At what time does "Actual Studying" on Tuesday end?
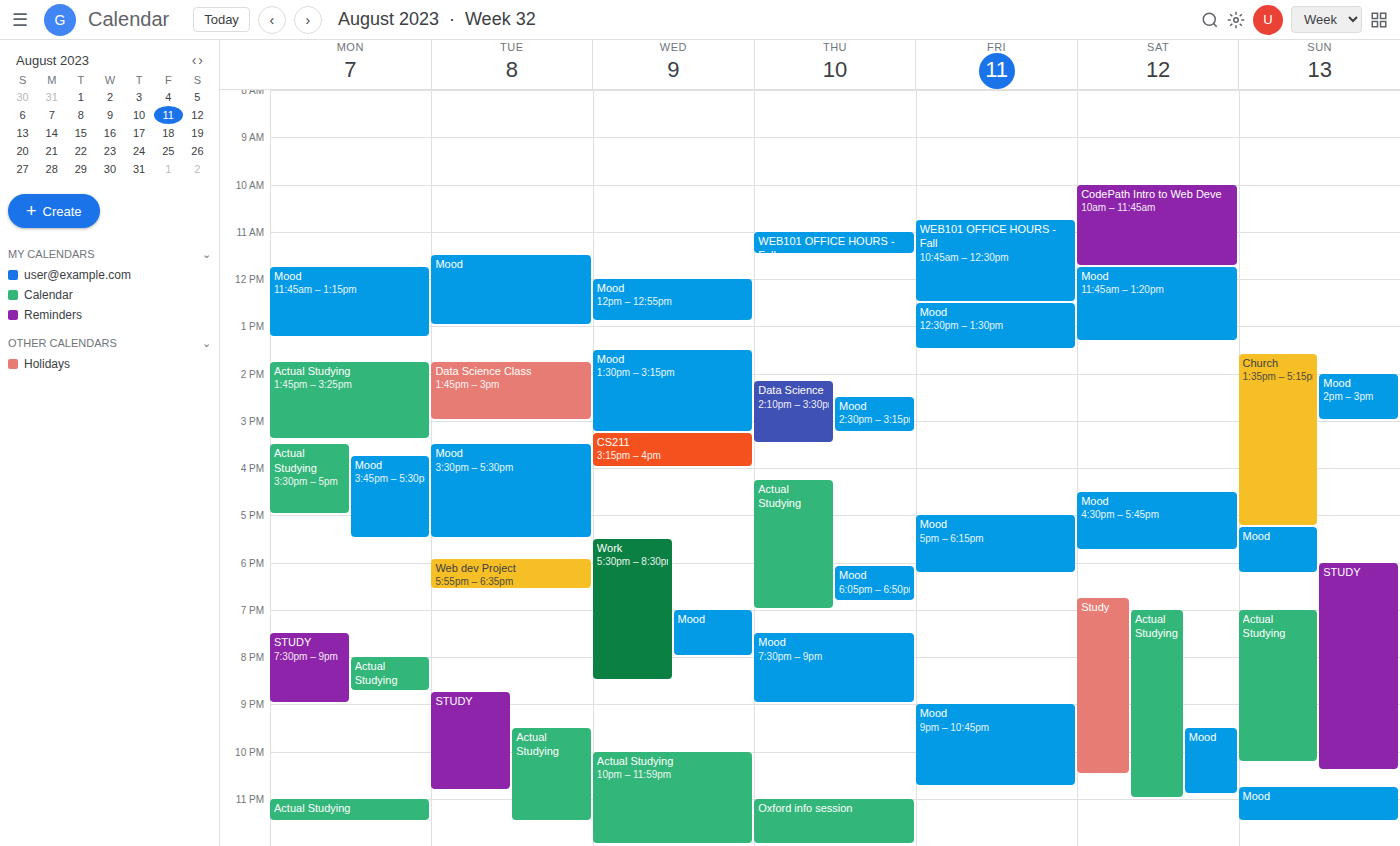
11:30 PM